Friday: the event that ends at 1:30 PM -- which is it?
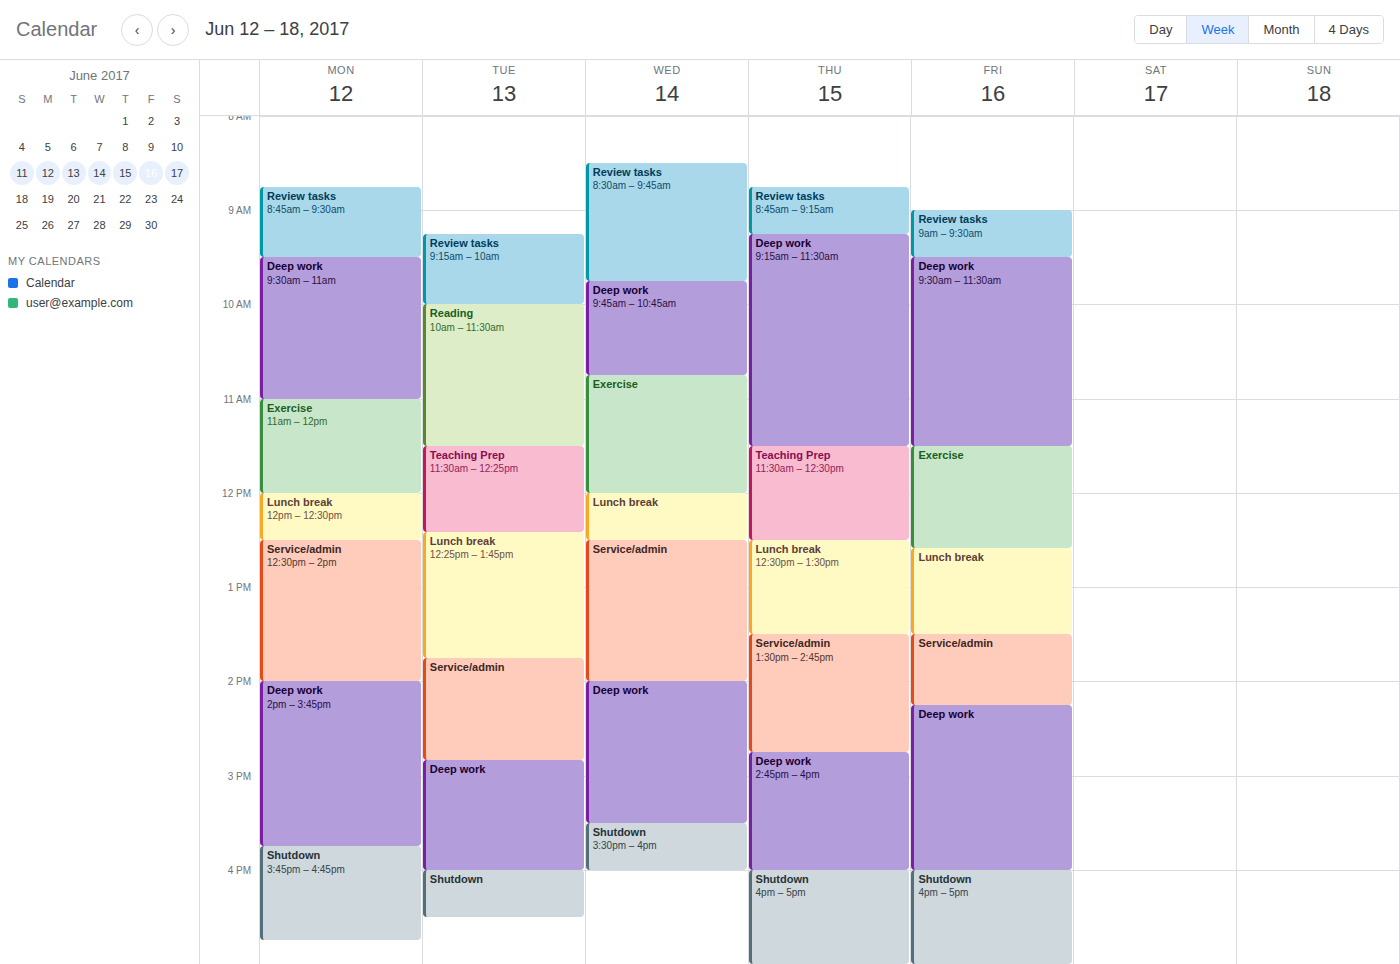
"Lunch break"